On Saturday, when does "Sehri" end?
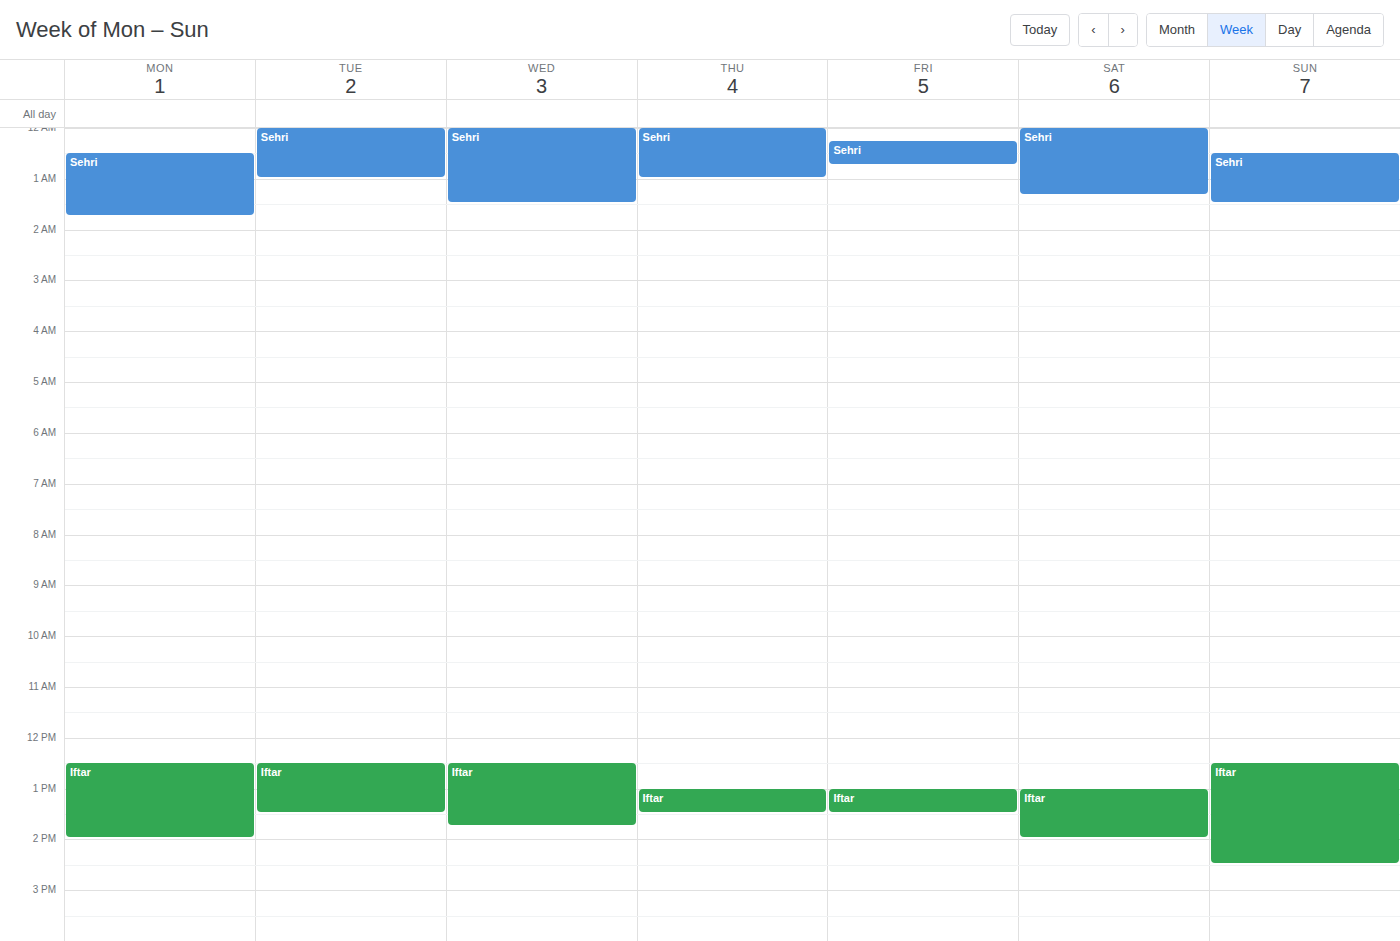
1:20 AM